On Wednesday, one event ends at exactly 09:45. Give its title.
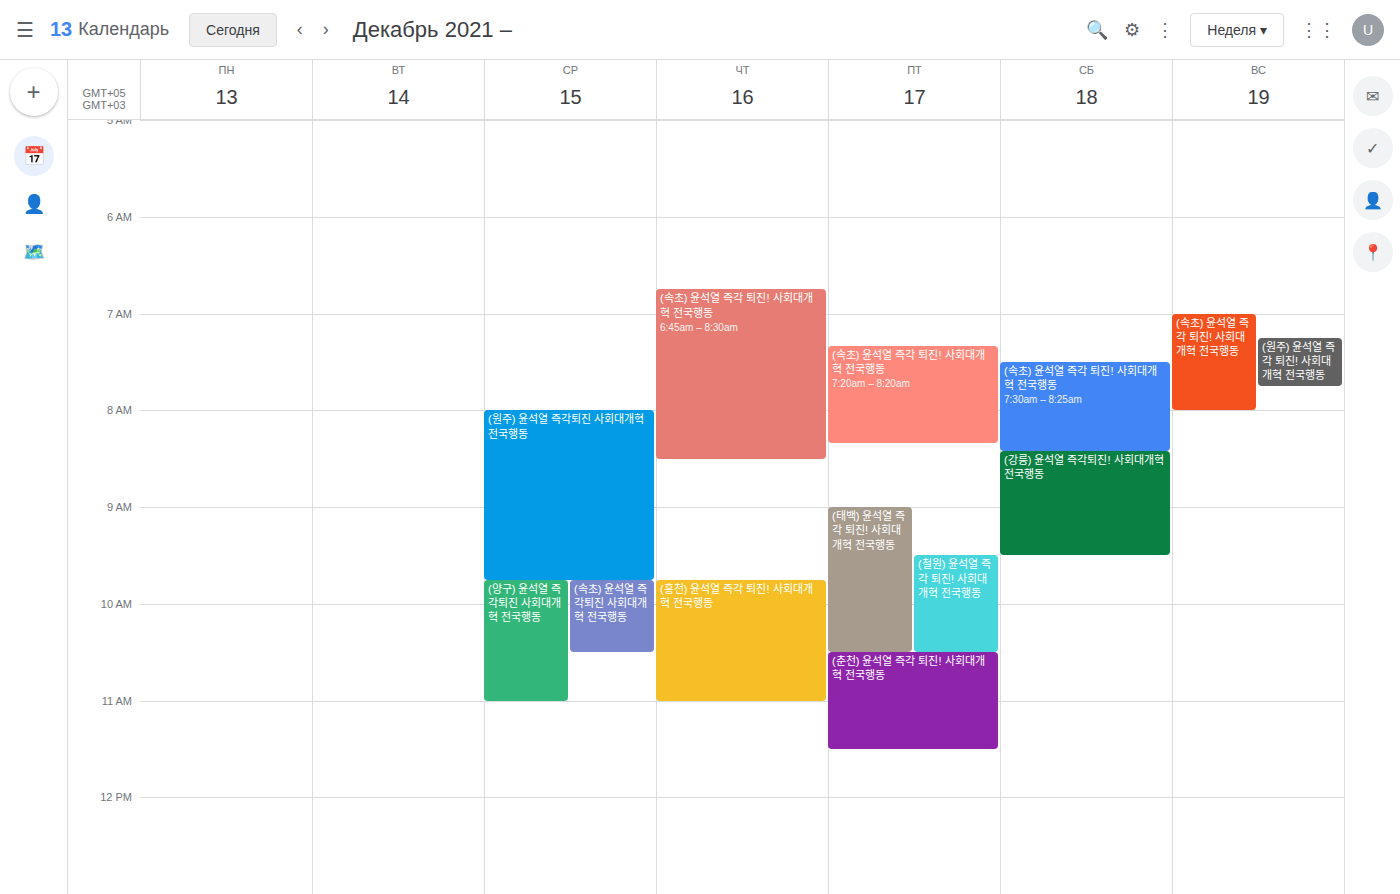
"(원주) 윤석열 즉각퇴진 사회대개혁 전국행동"